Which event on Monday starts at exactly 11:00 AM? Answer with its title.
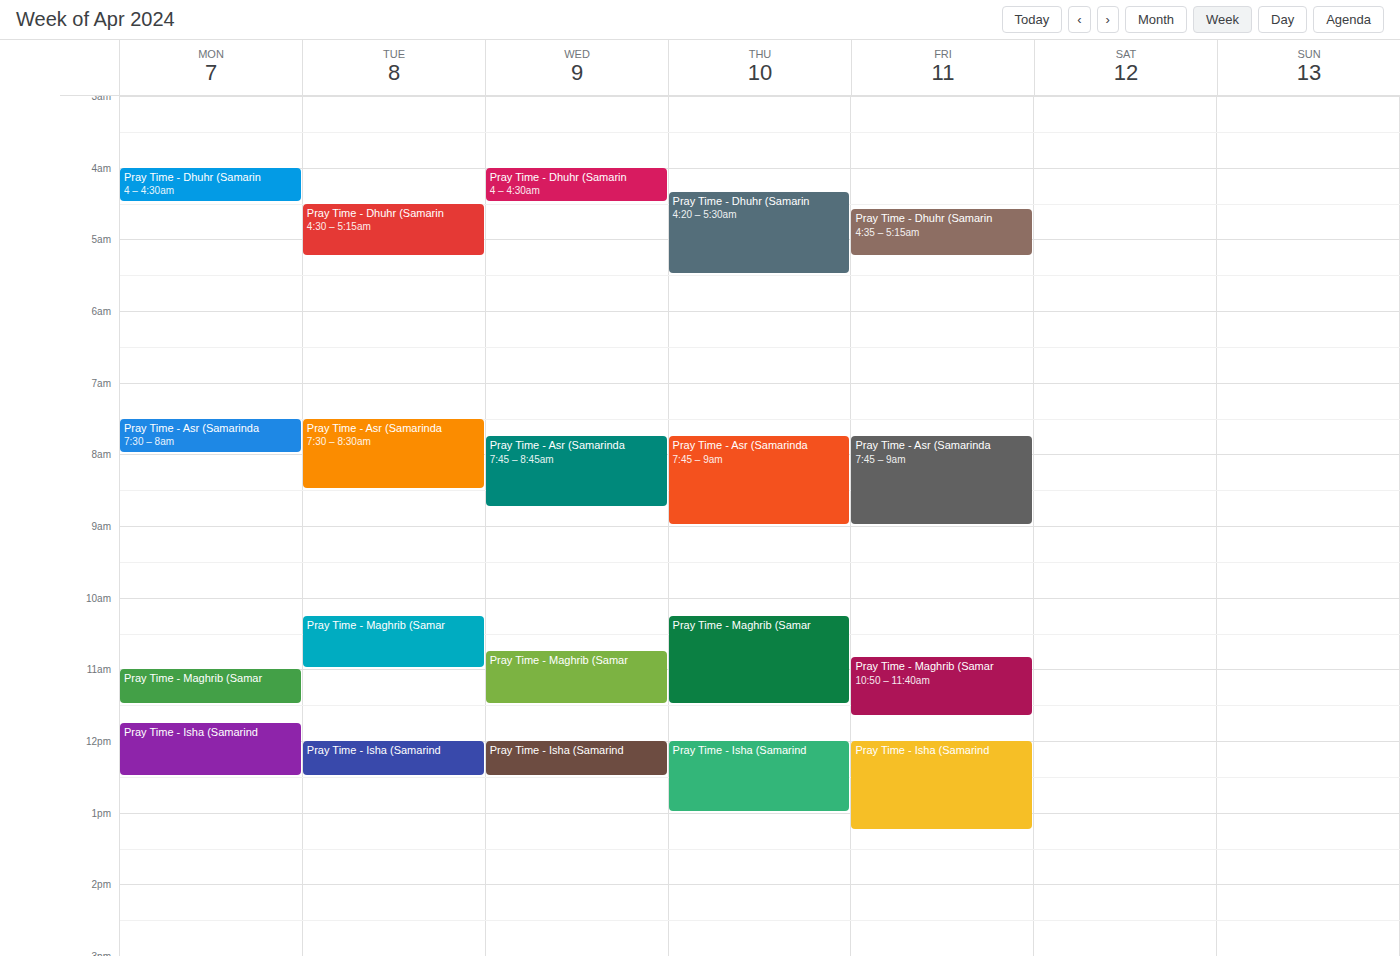
"Pray Time - Maghrib (Samar"